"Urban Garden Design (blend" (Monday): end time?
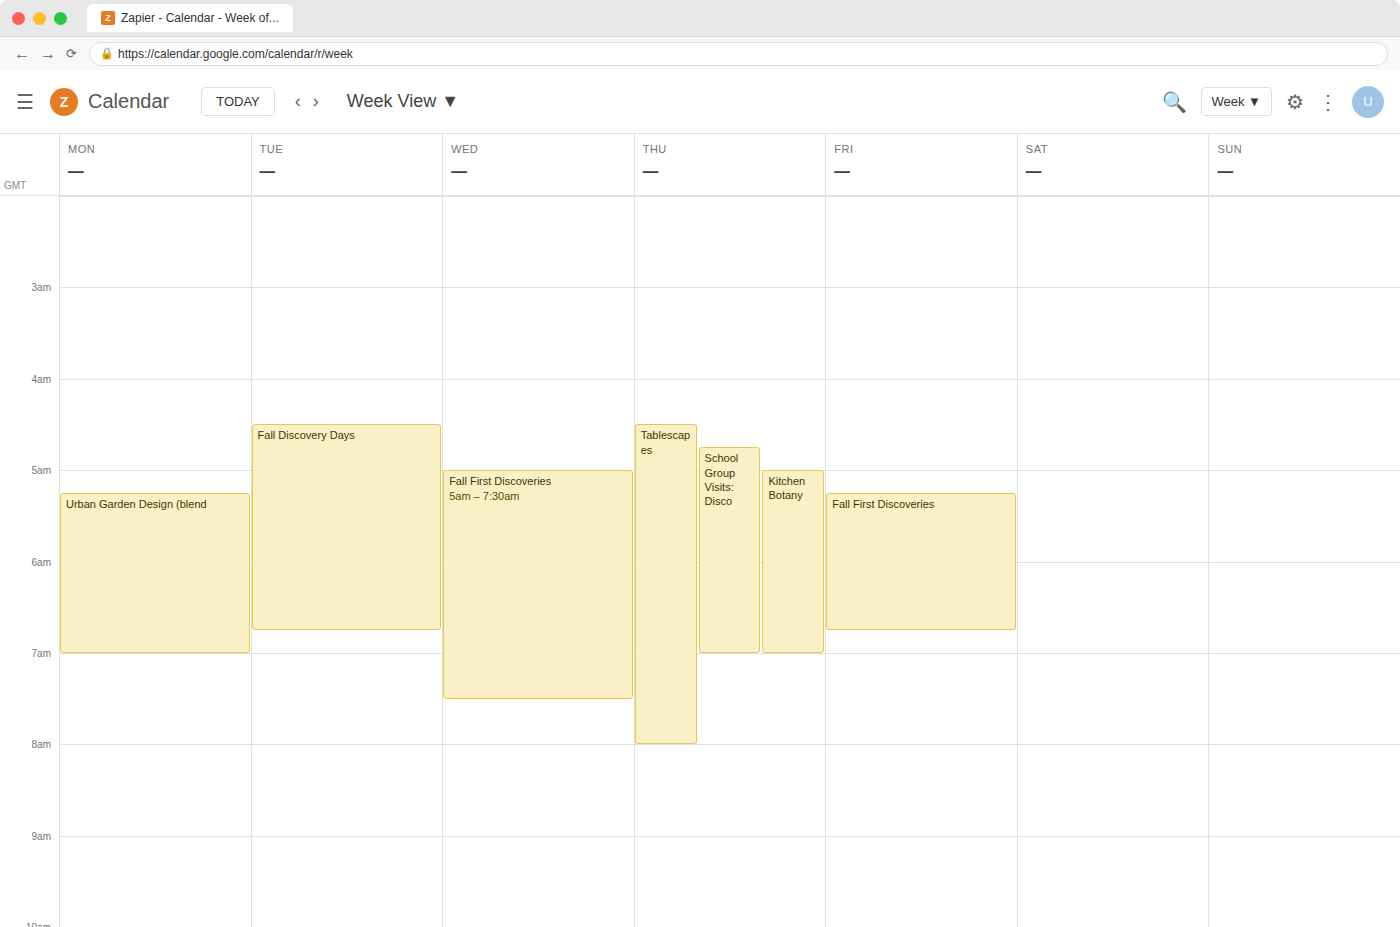
07:00